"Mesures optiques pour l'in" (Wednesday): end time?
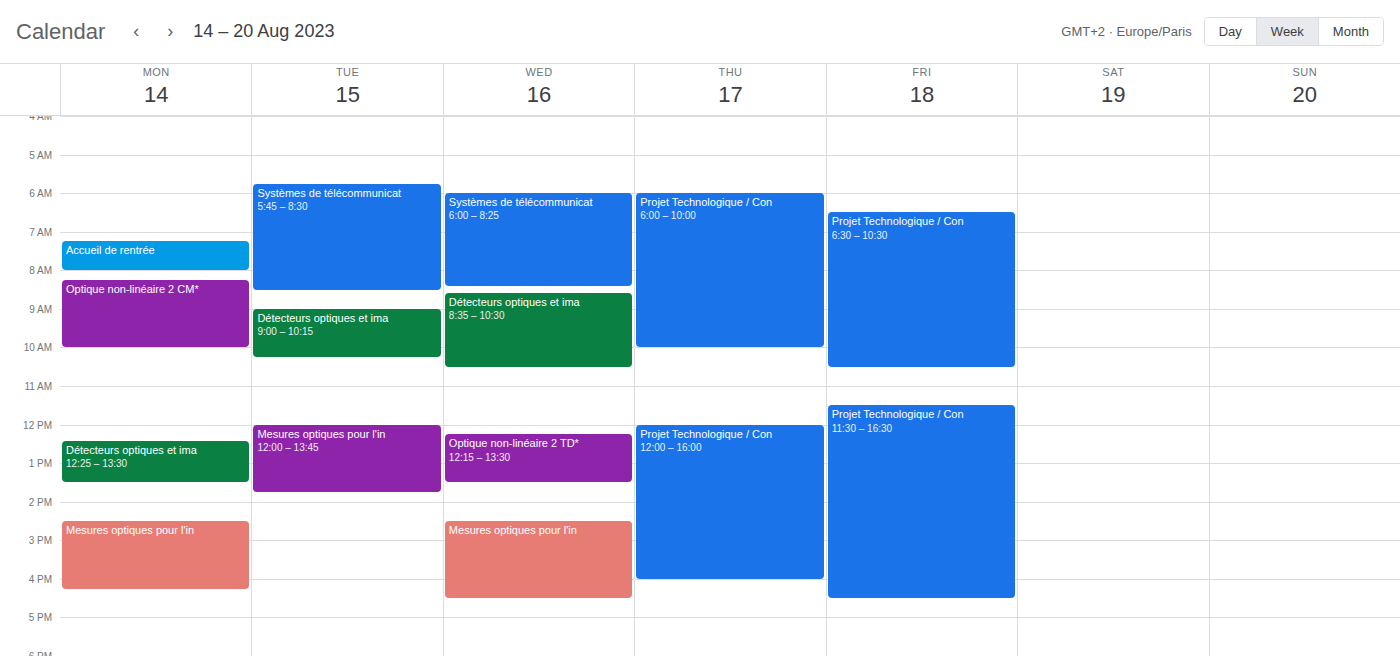
4:30 PM